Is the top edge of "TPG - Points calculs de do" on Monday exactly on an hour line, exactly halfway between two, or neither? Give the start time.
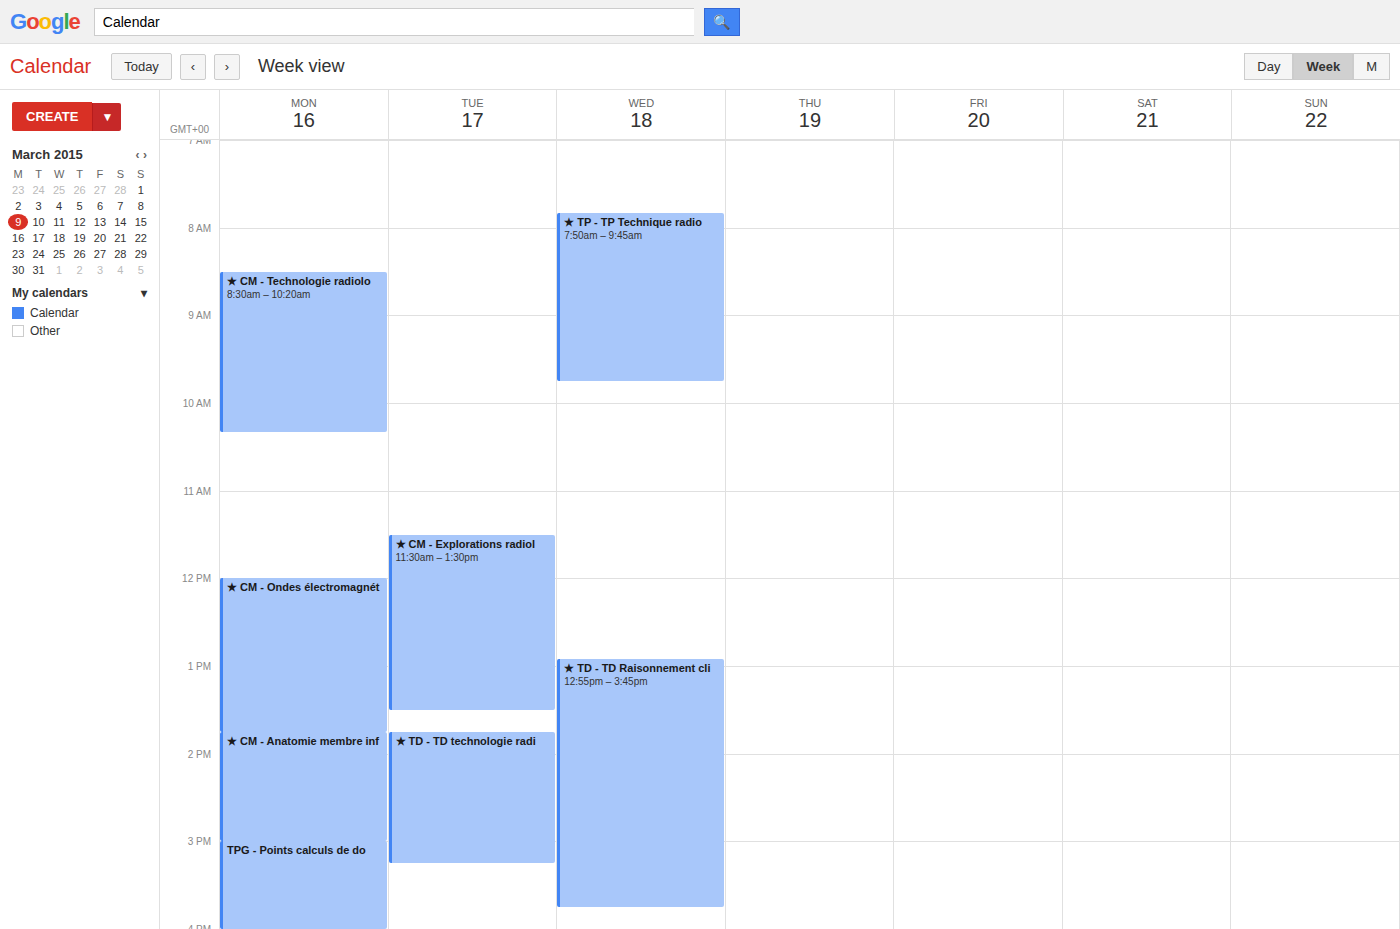
15:00 -- exactly on the 15:00 line.